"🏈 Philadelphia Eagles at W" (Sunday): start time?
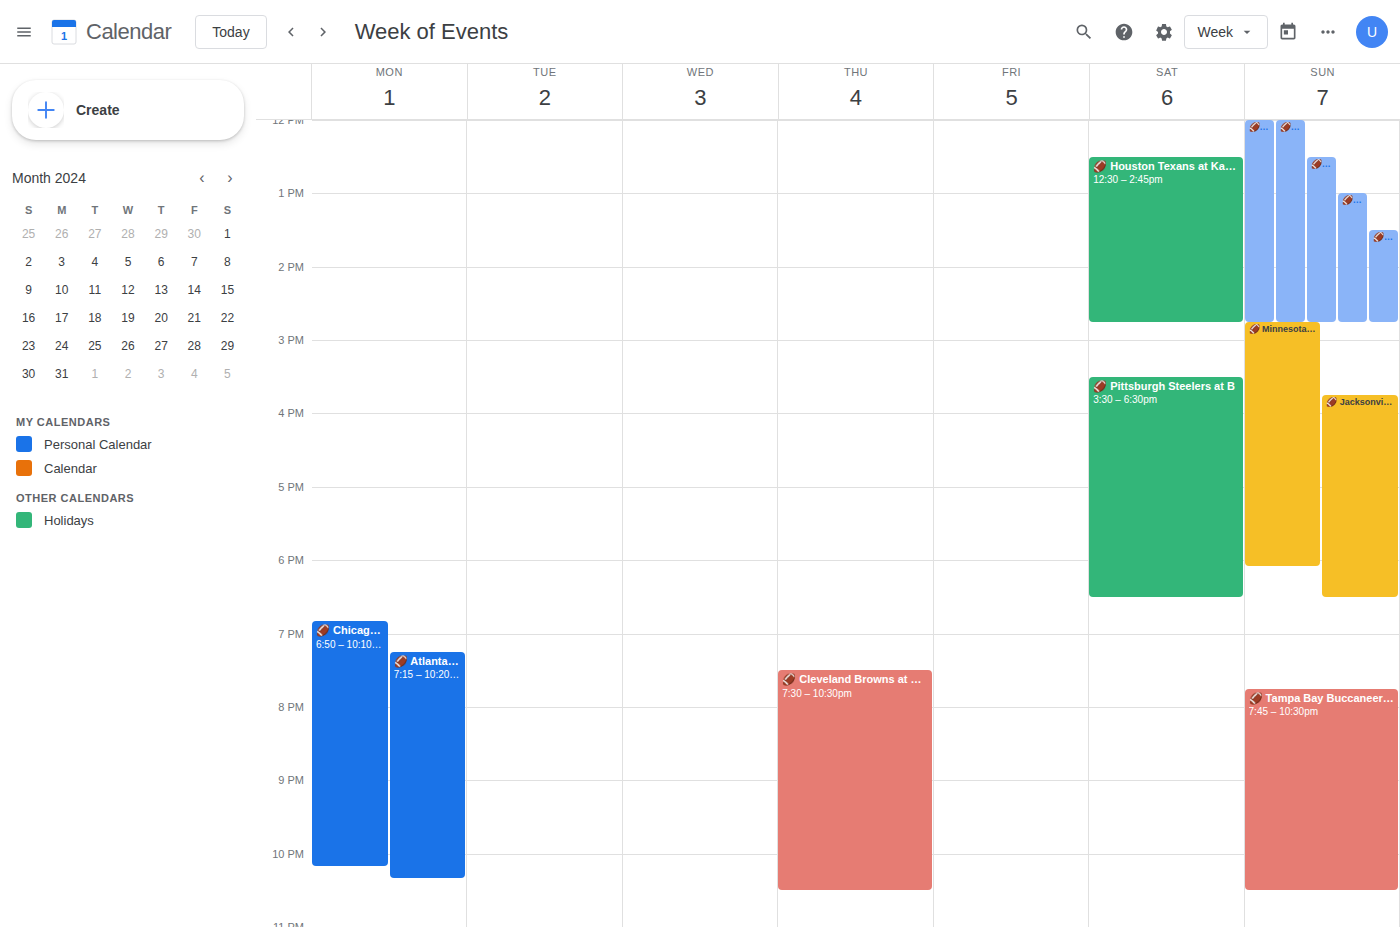
1:30 PM